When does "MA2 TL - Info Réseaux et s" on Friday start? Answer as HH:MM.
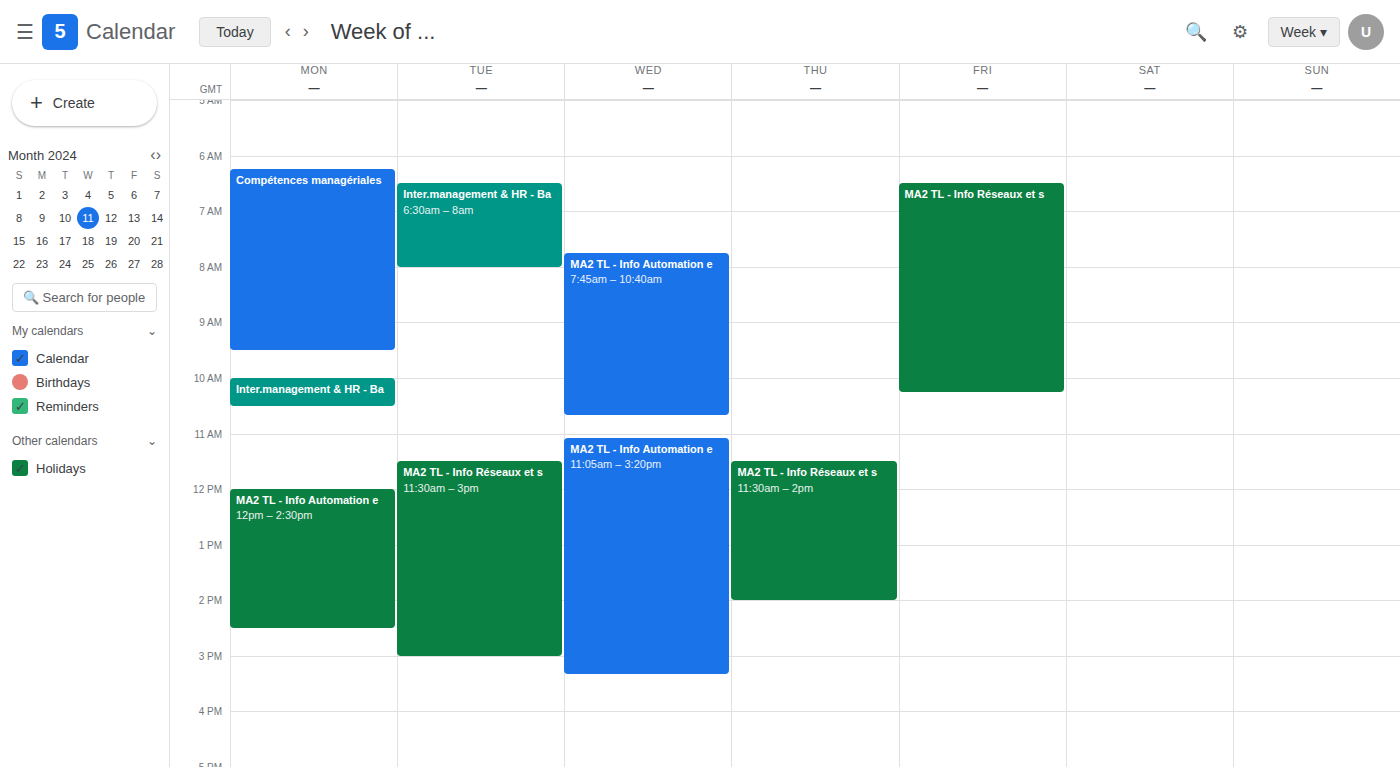
06:30